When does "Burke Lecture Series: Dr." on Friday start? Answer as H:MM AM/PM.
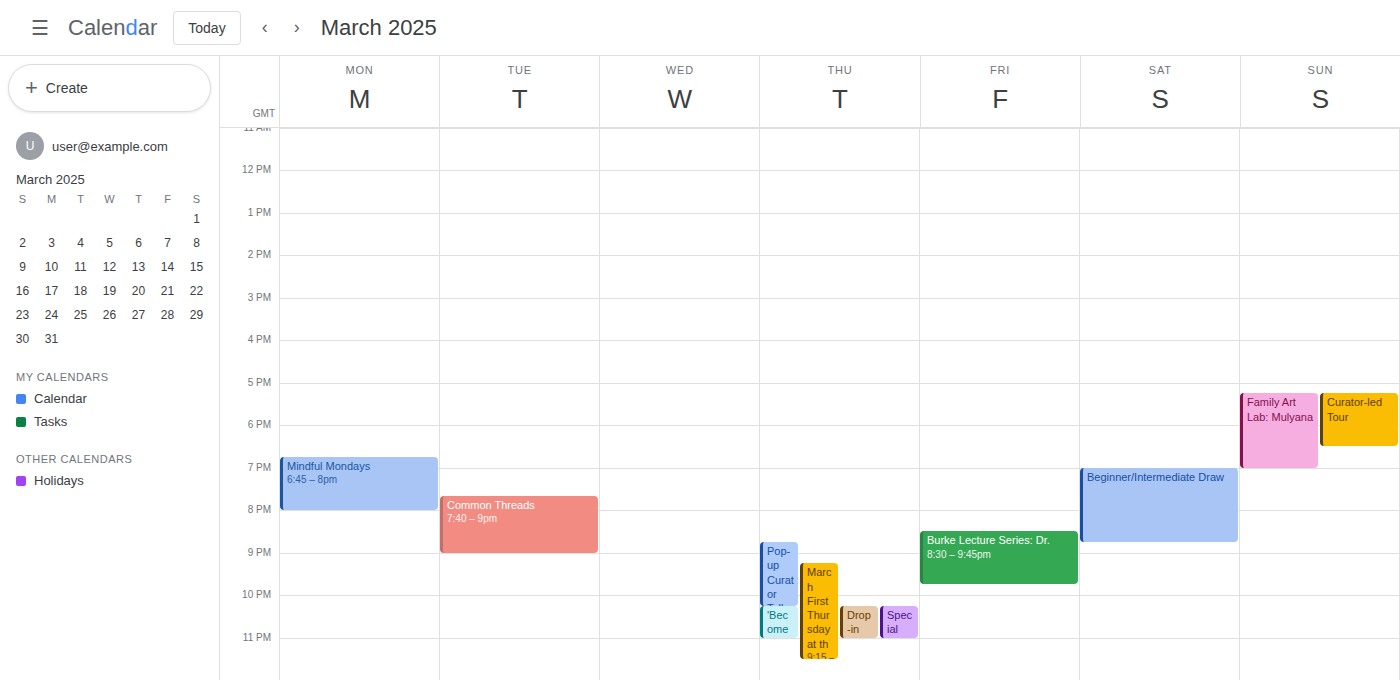
8:30 PM